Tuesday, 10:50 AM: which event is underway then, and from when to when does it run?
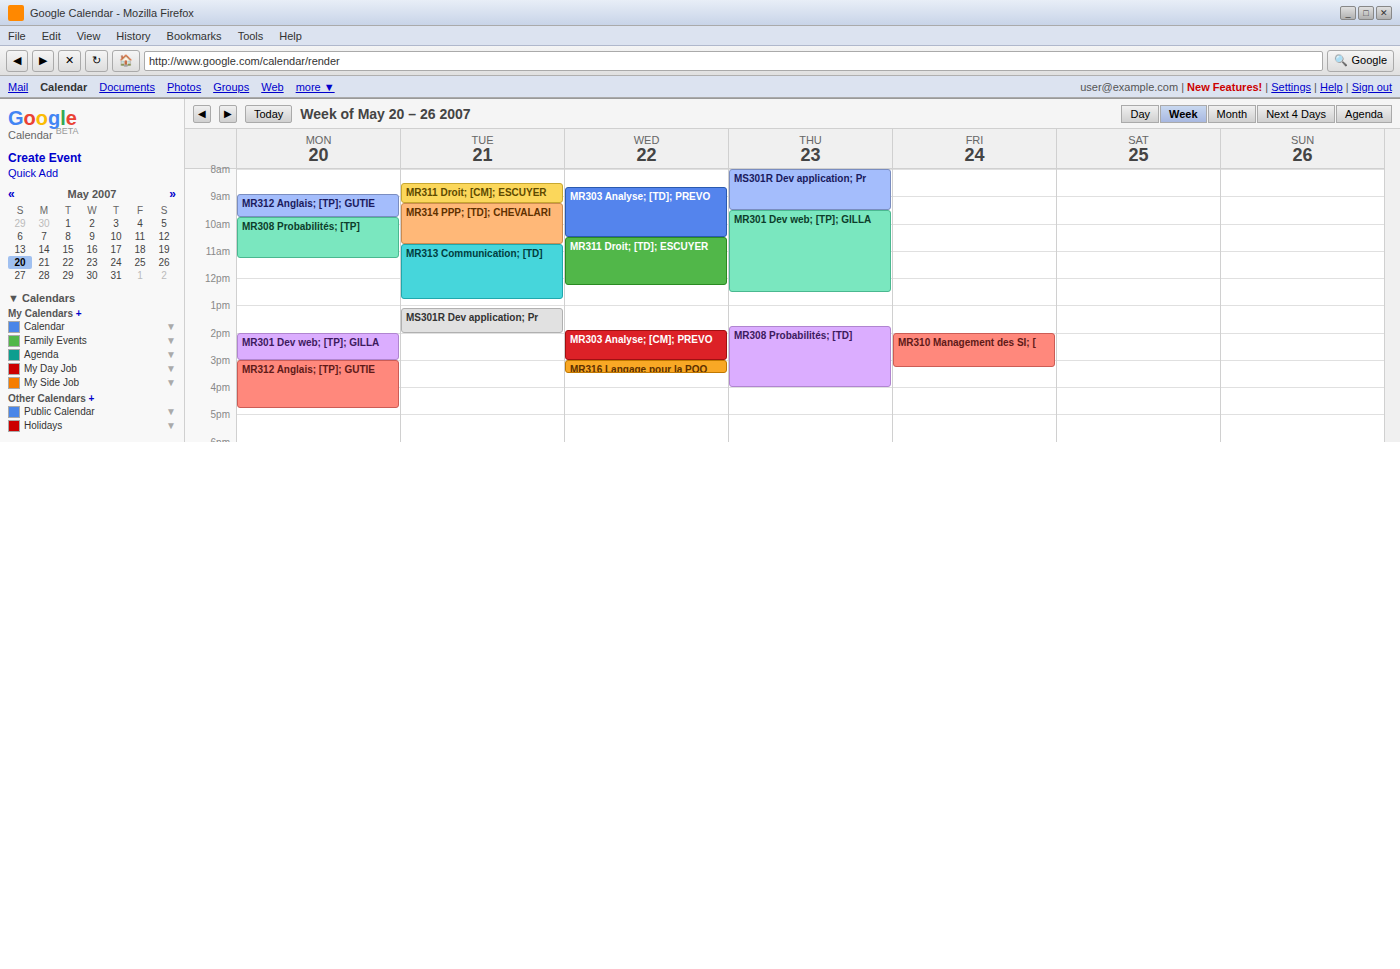
"MR313 Communication; [TD]", 10:45 AM to 12:45 PM